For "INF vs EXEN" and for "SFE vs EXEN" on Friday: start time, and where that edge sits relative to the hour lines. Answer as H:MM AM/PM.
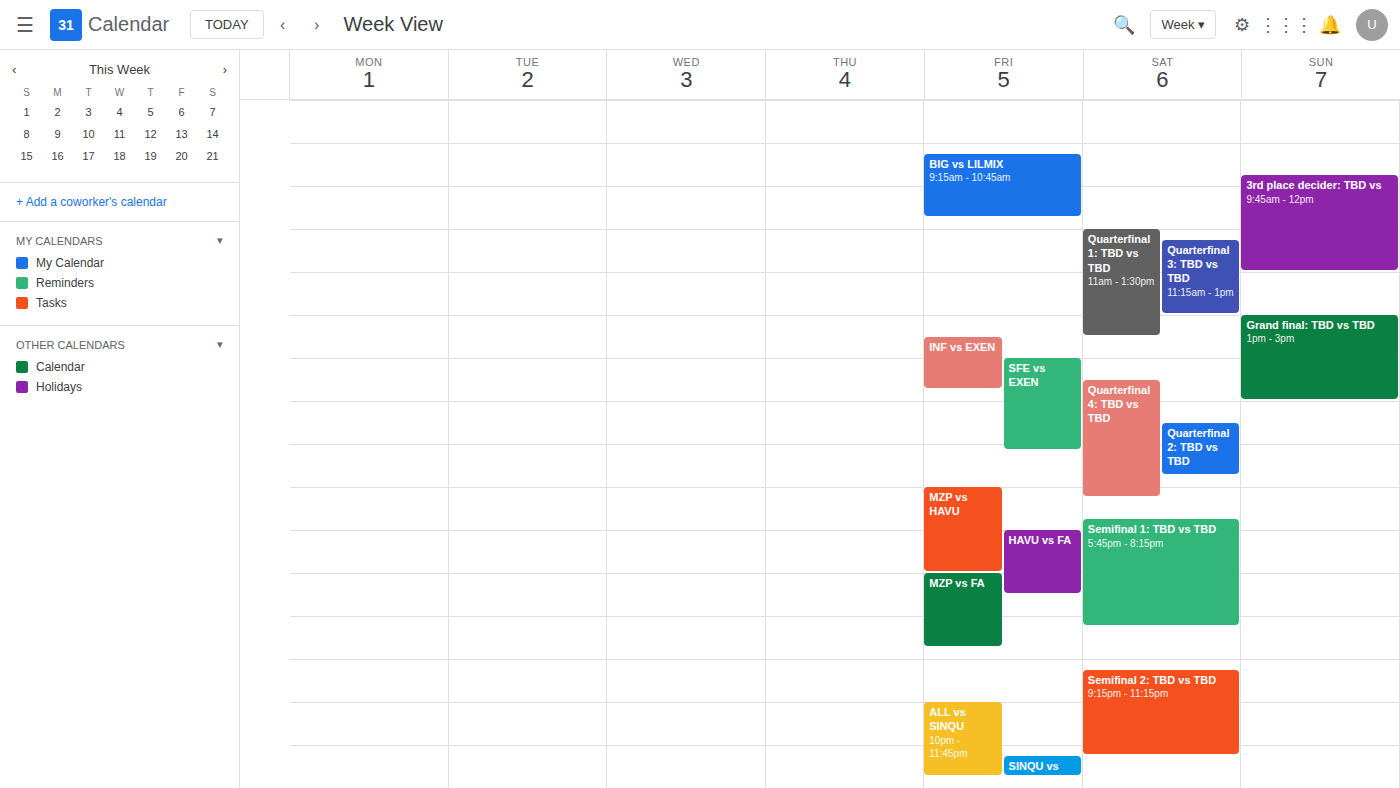
"INF vs EXEN": 1:30 PM, halfway between the 1 PM and 2 PM lines. "SFE vs EXEN": 2:00 PM, exactly on the 2 PM line.